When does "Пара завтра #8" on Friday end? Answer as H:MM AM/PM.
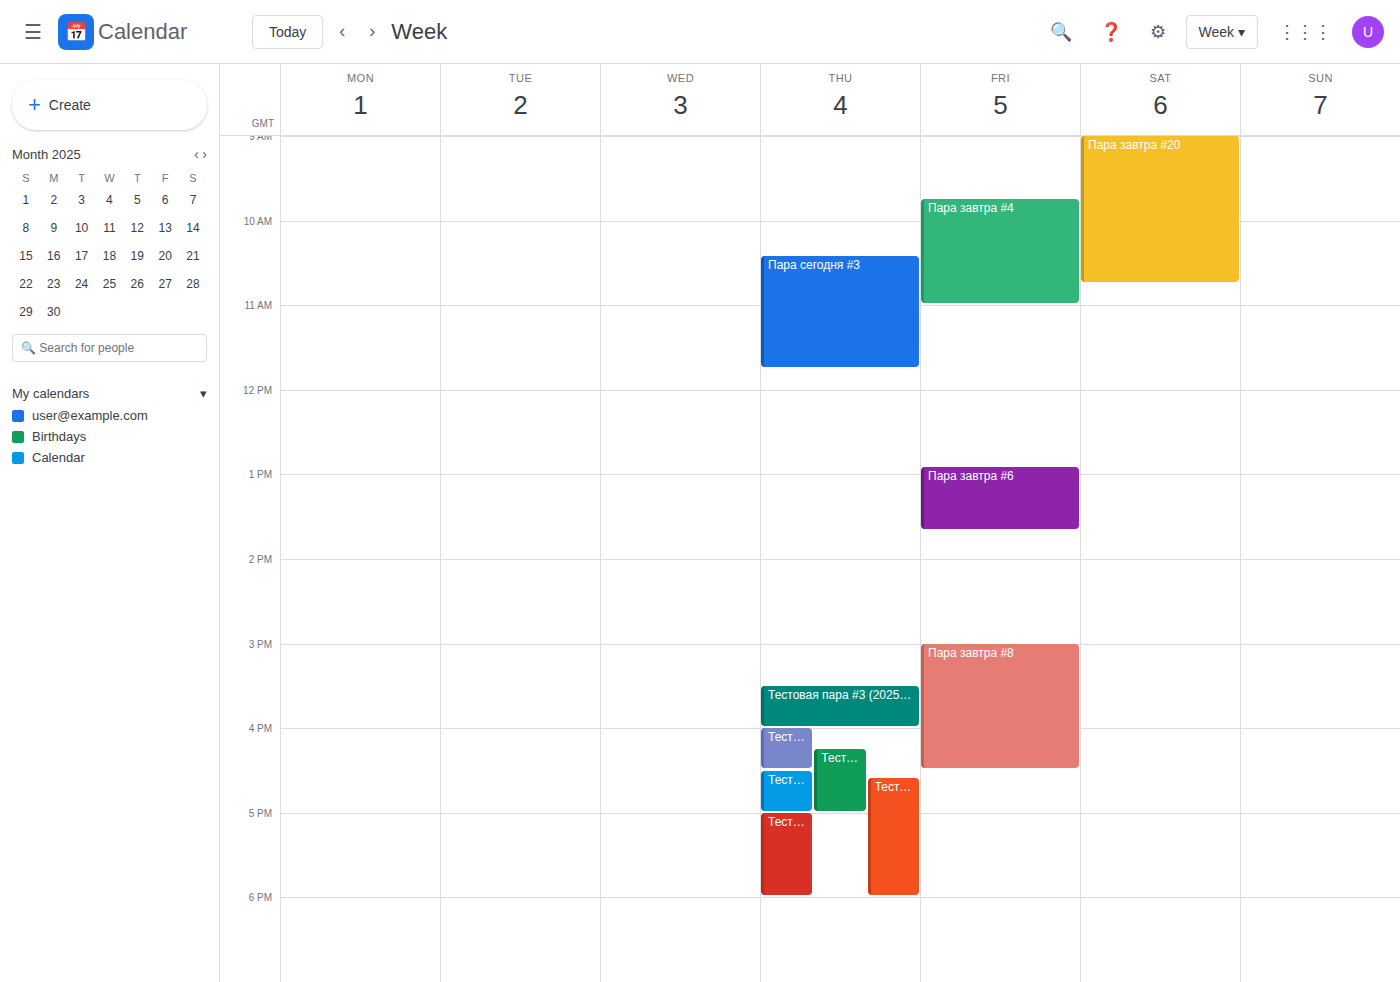
4:30 PM